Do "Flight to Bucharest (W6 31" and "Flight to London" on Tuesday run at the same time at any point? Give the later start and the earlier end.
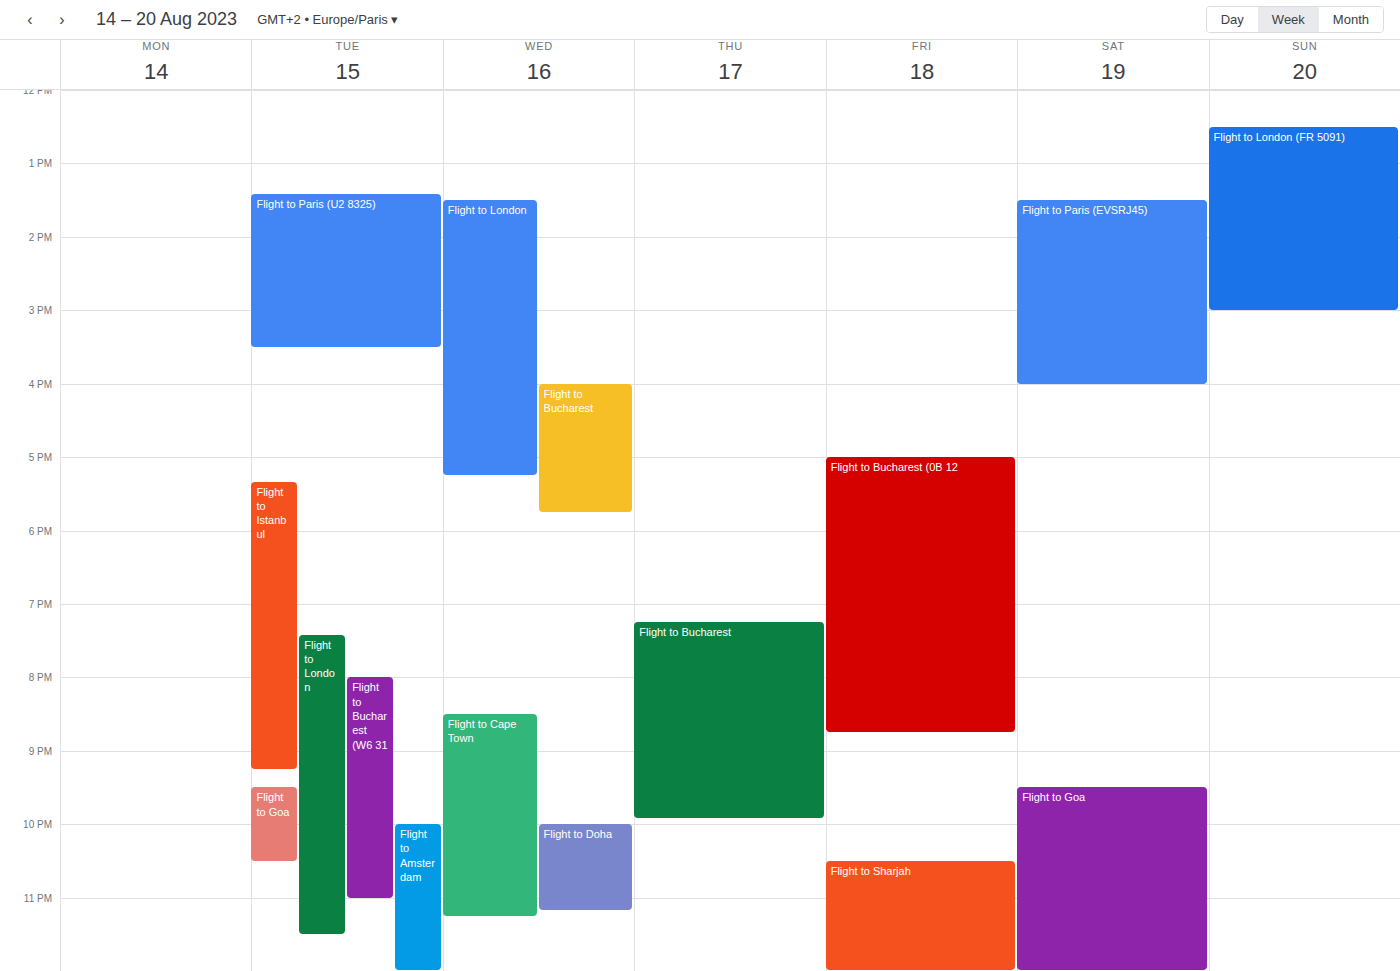
"Flight to Bucharest (W6 31" runs 8:00 PM to 11:00 PM, inside "Flight to London" -- they overlap.